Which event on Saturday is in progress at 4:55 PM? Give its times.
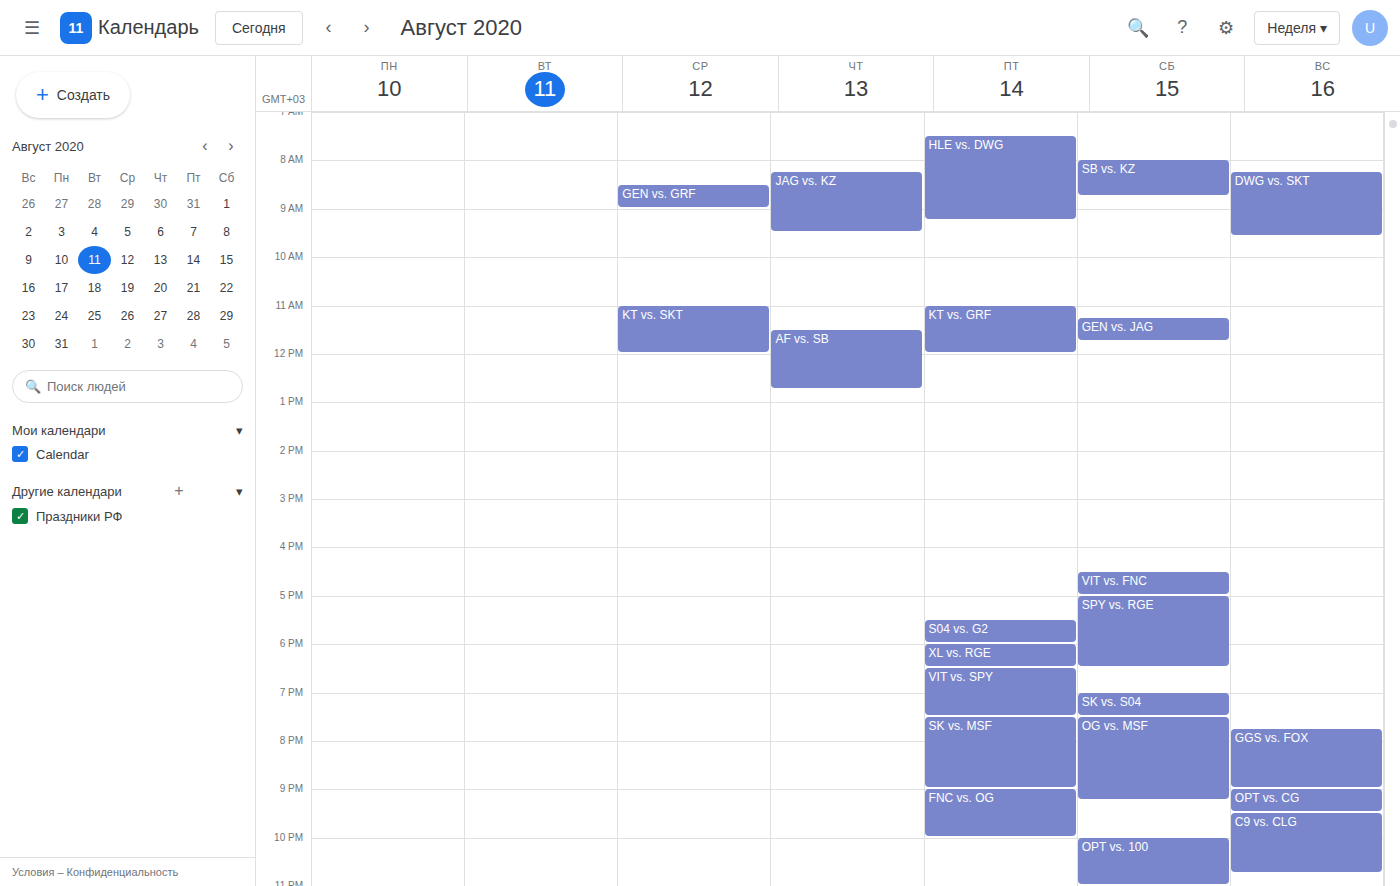
"VIT vs. FNC", 4:30 PM to 5:00 PM